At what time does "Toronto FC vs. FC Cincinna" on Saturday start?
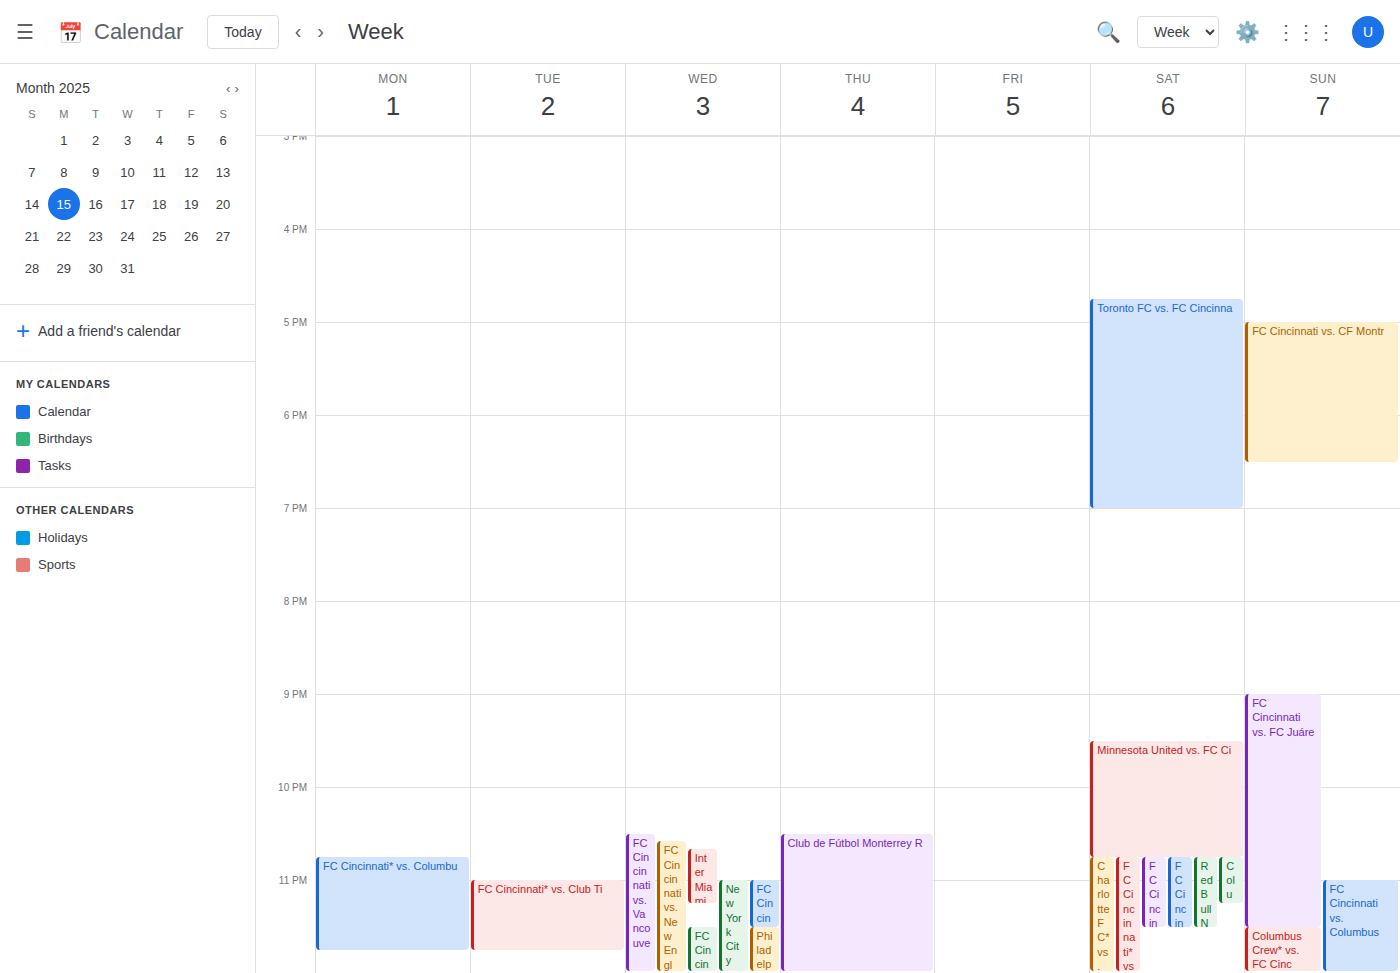
4:45 PM